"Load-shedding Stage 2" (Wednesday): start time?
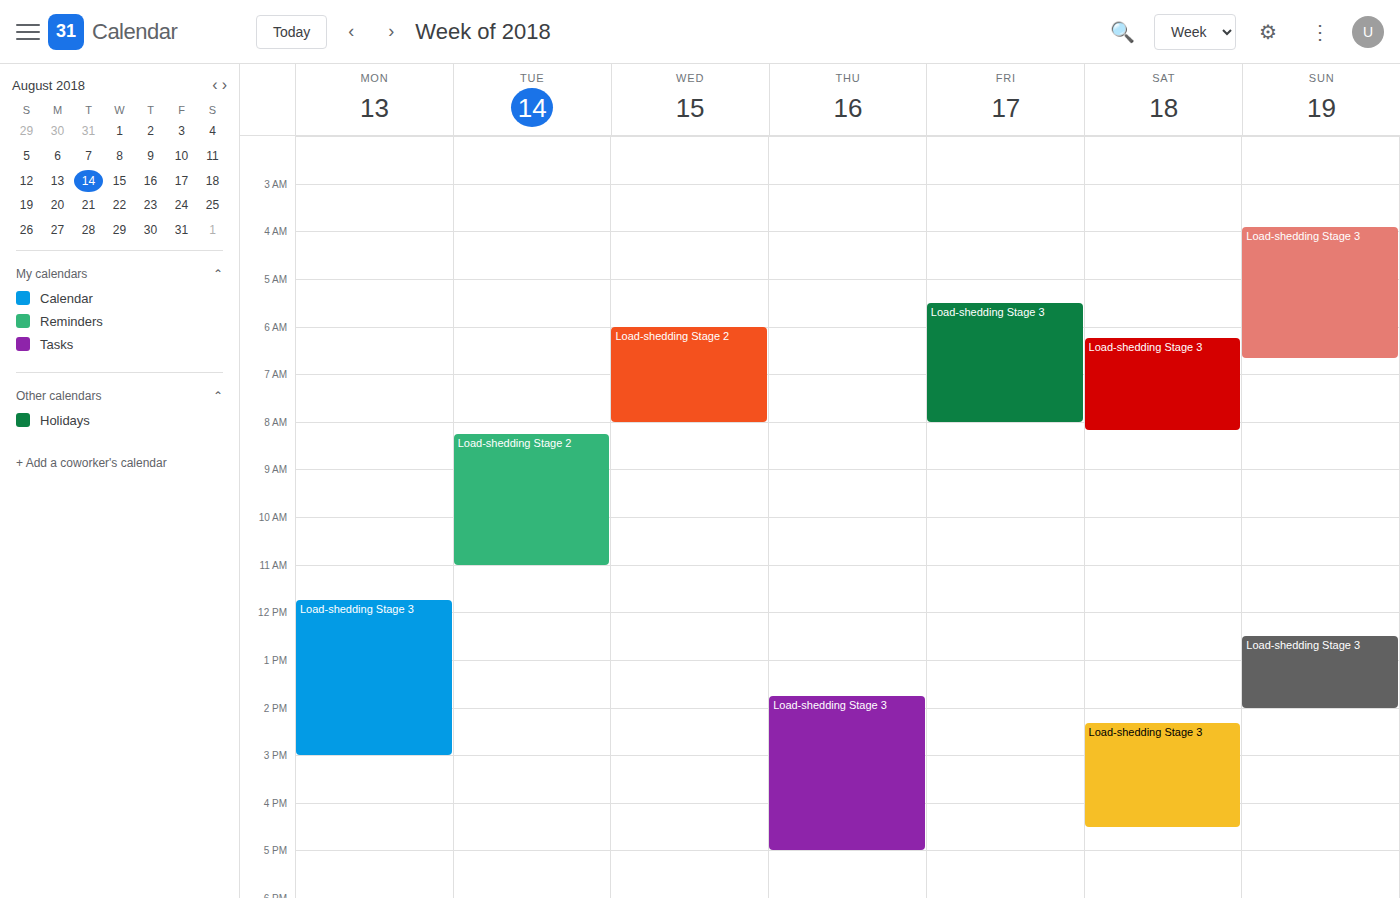
6:00 AM